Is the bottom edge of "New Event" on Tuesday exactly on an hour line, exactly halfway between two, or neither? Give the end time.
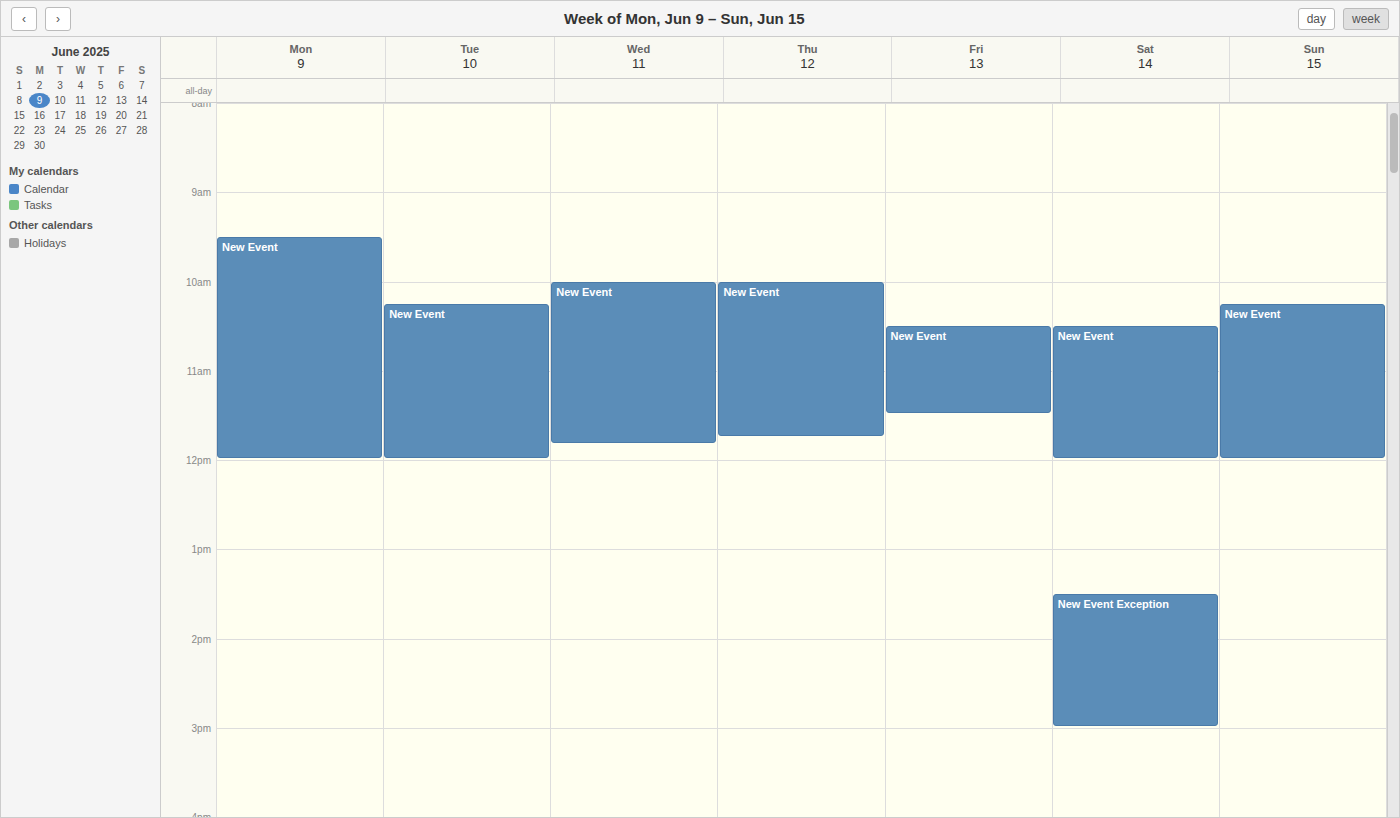
12:00 PM -- exactly on the 12 PM line.